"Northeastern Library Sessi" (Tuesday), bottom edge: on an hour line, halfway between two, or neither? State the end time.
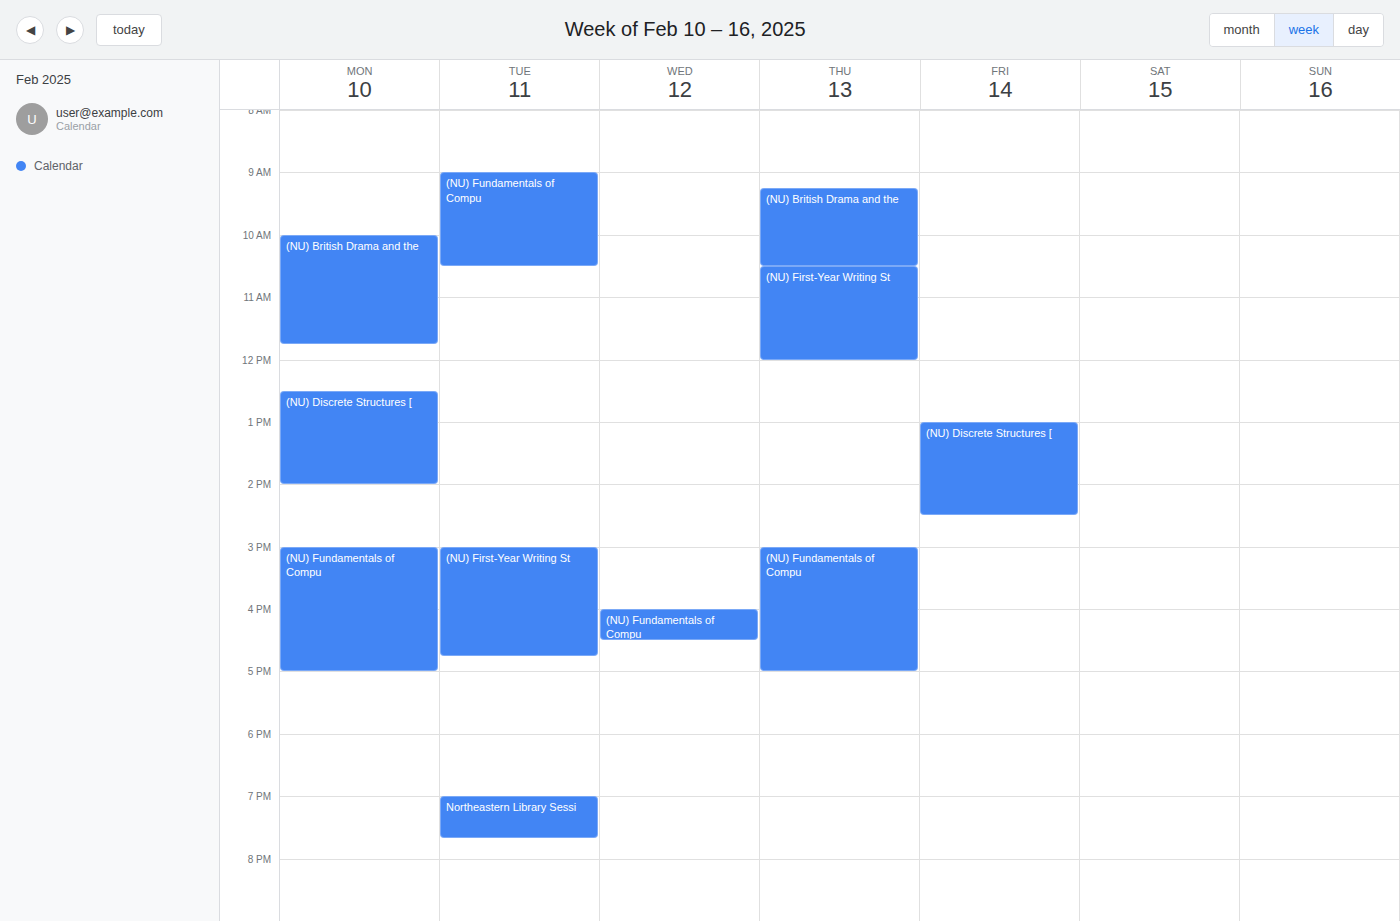
7:40 PM -- neither: 40 minutes below the 7 PM line and 20 minutes above the 8 PM line.